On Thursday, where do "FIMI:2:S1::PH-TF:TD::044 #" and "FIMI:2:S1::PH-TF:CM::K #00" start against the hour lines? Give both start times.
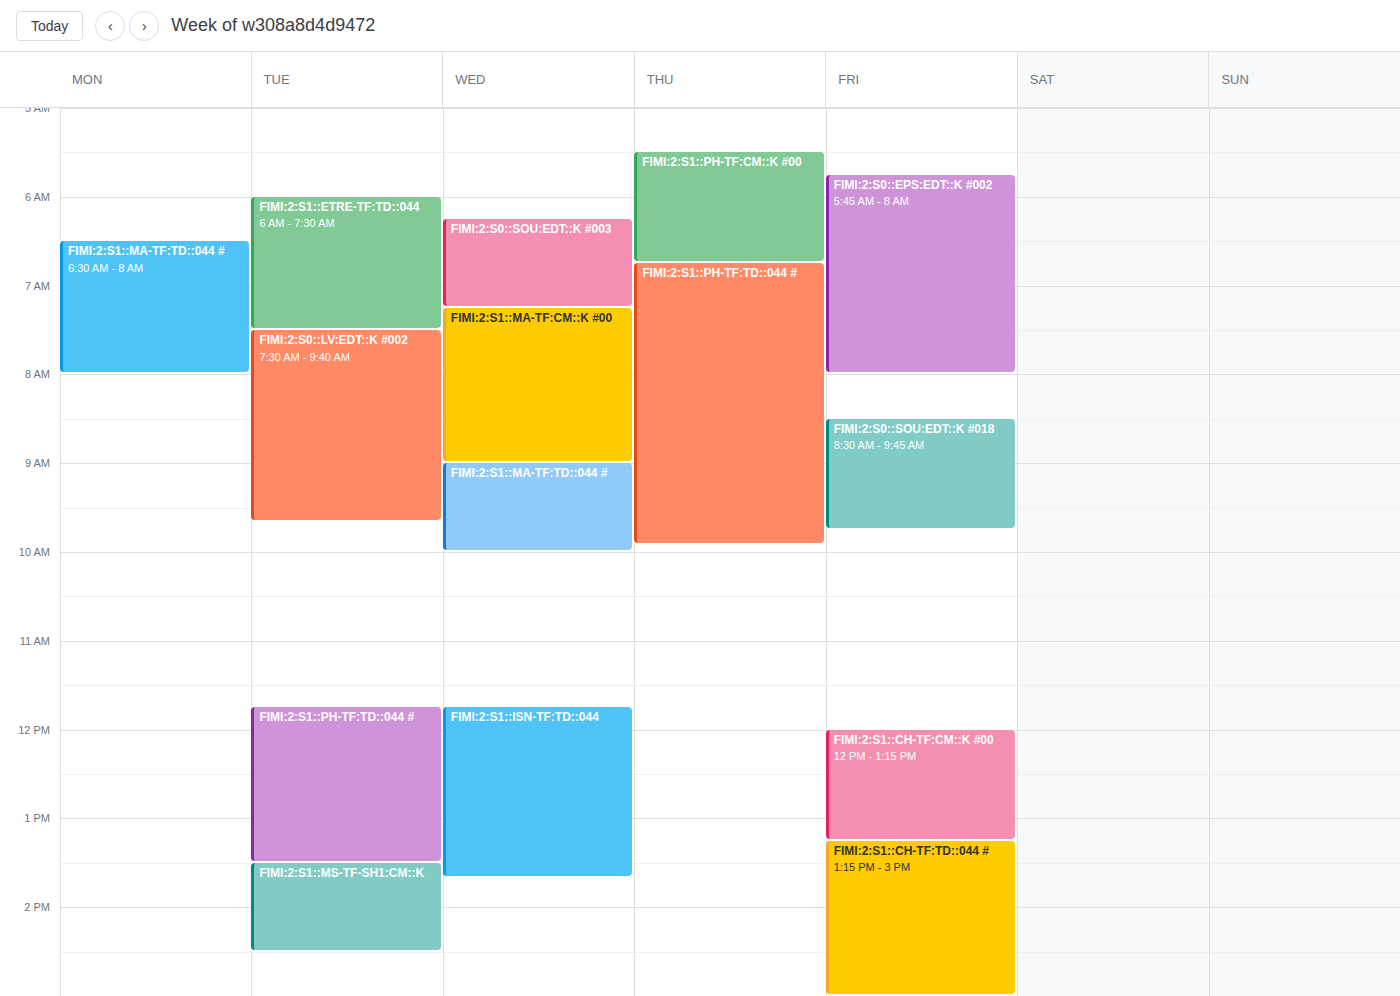
"FIMI:2:S1::PH-TF:TD::044 #": 6:45 AM, neither: three quarters of the way from the 6 AM line to the 7 AM line. "FIMI:2:S1::PH-TF:CM::K #00": 5:30 AM, halfway between the 5 AM and 6 AM lines.